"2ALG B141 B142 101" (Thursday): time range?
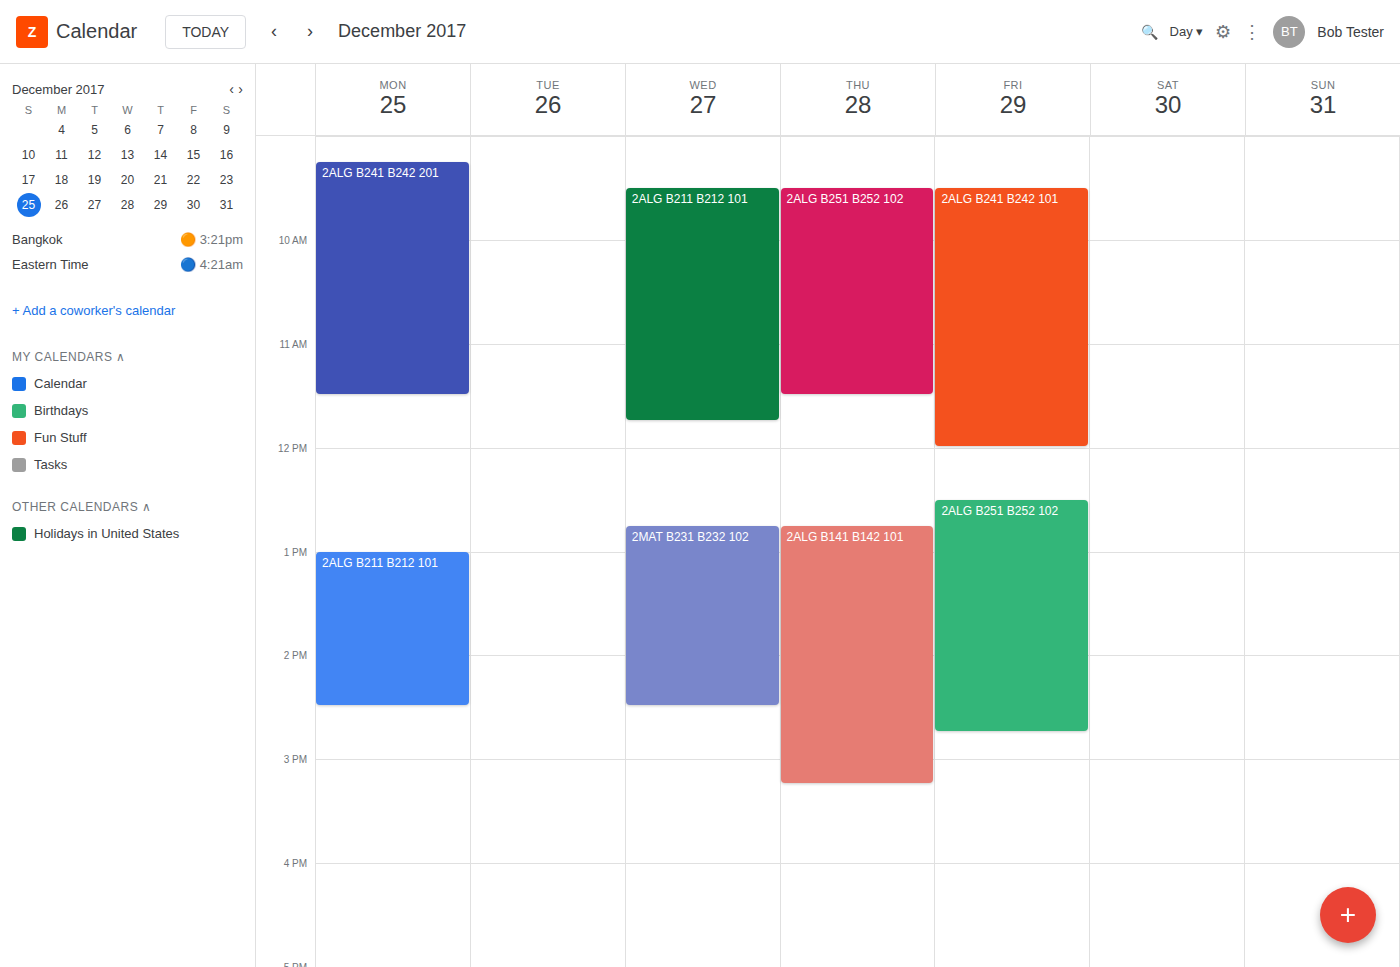
12:45 to 15:15